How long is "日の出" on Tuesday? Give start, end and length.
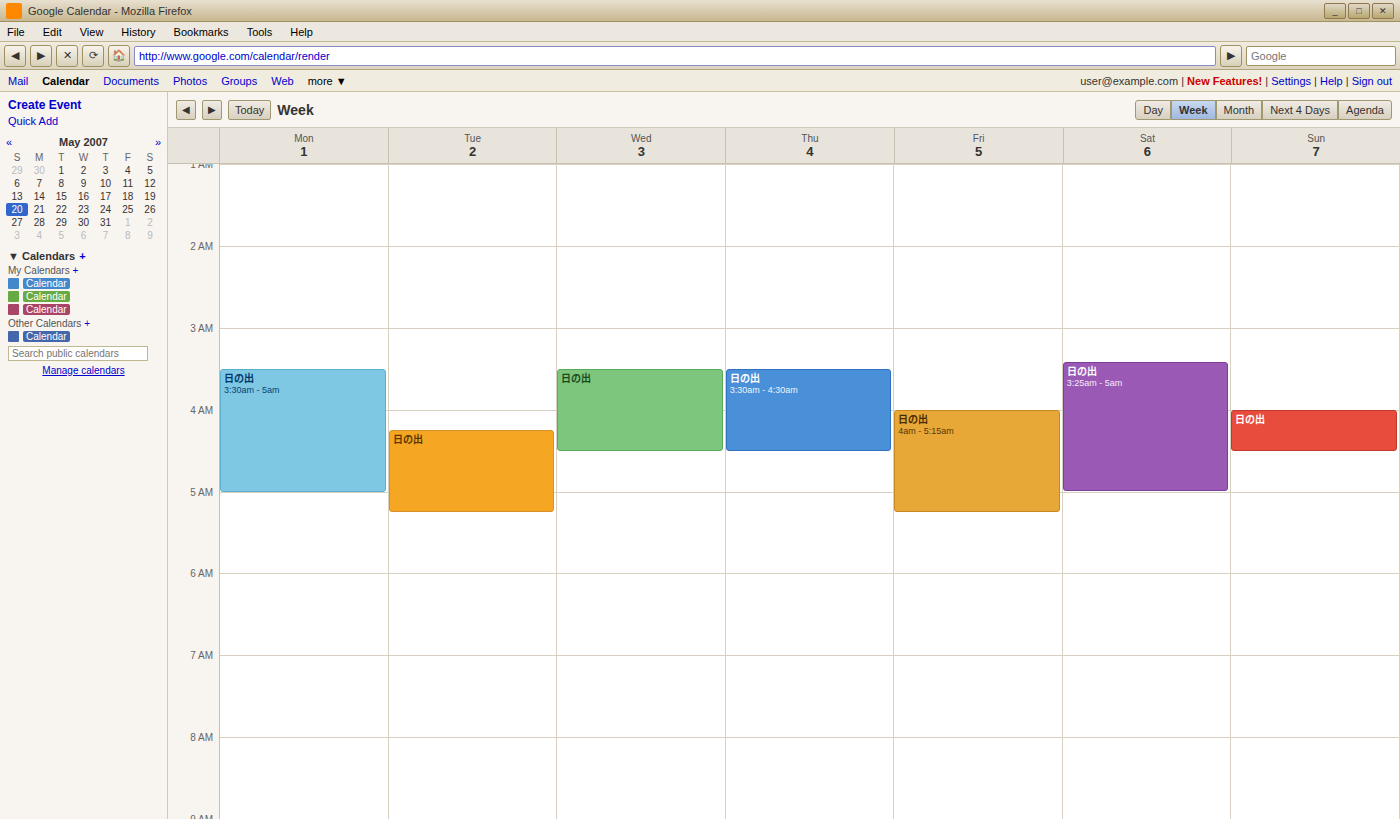
4:15 AM to 5:15 AM, 1 hour